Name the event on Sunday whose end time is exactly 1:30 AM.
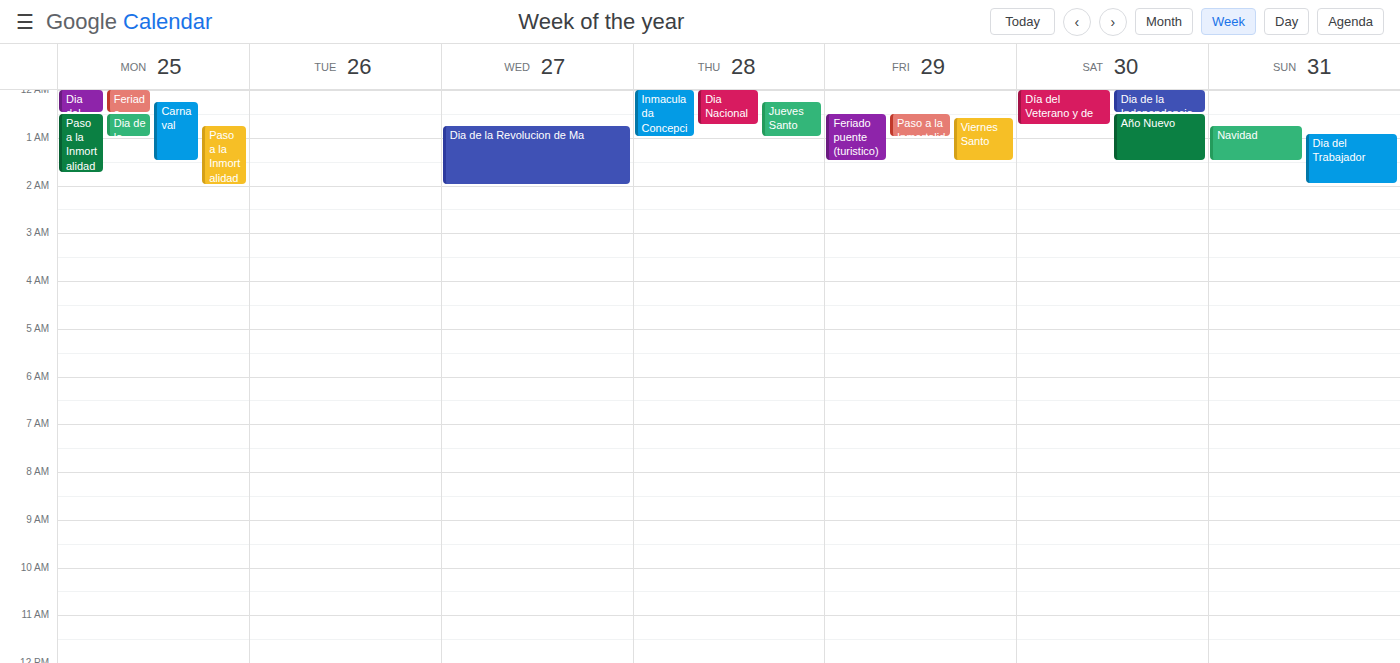
"Navidad"